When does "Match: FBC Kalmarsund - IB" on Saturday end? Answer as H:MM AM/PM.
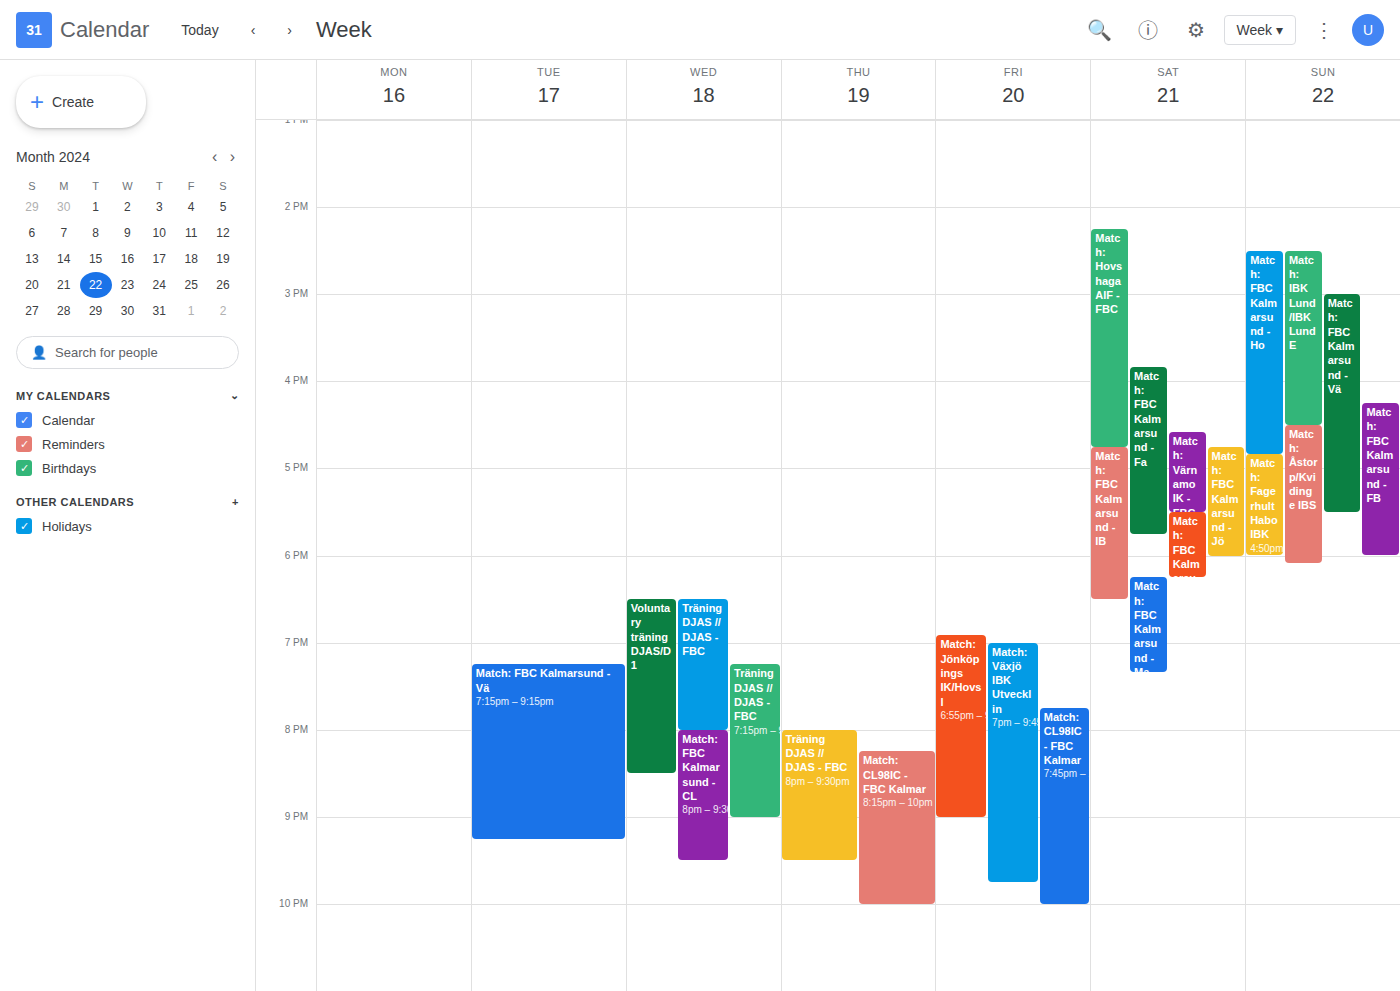
6:30 PM